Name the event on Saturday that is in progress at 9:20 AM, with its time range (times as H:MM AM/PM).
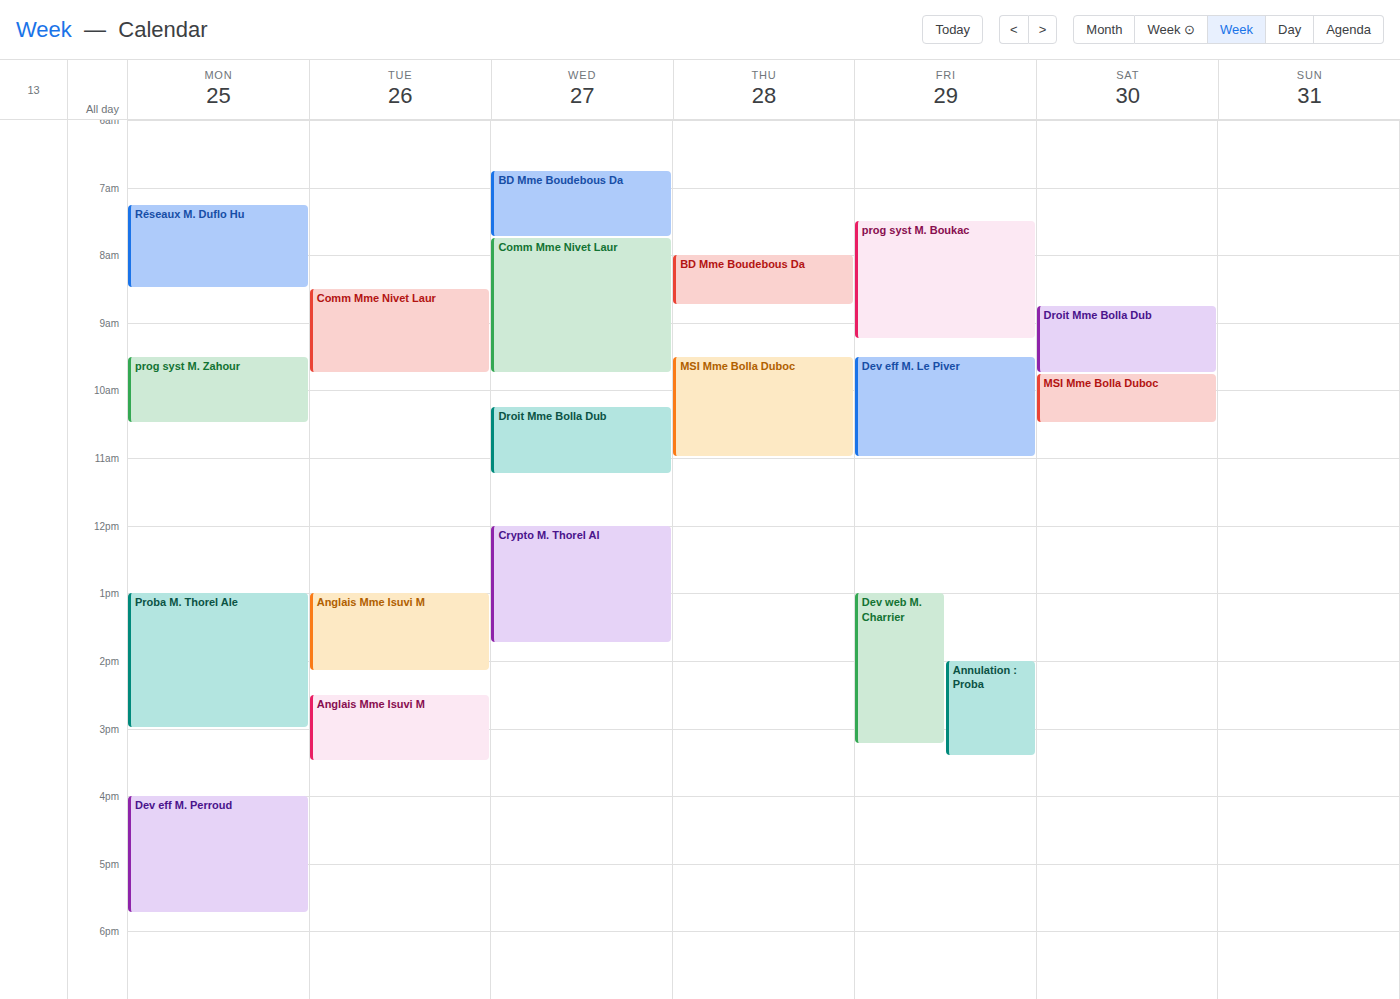
"Droit Mme Bolla Dub", 8:45 AM to 9:45 AM